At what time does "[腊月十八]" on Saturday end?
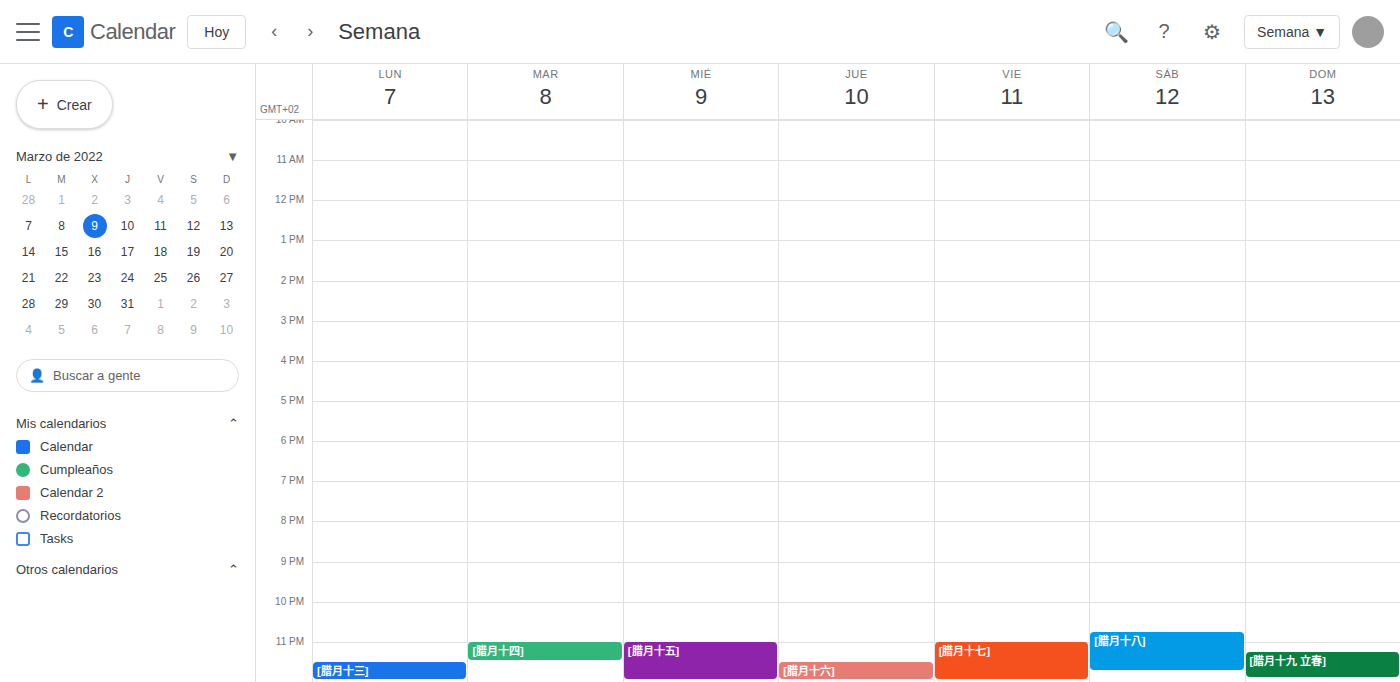
11:45 PM